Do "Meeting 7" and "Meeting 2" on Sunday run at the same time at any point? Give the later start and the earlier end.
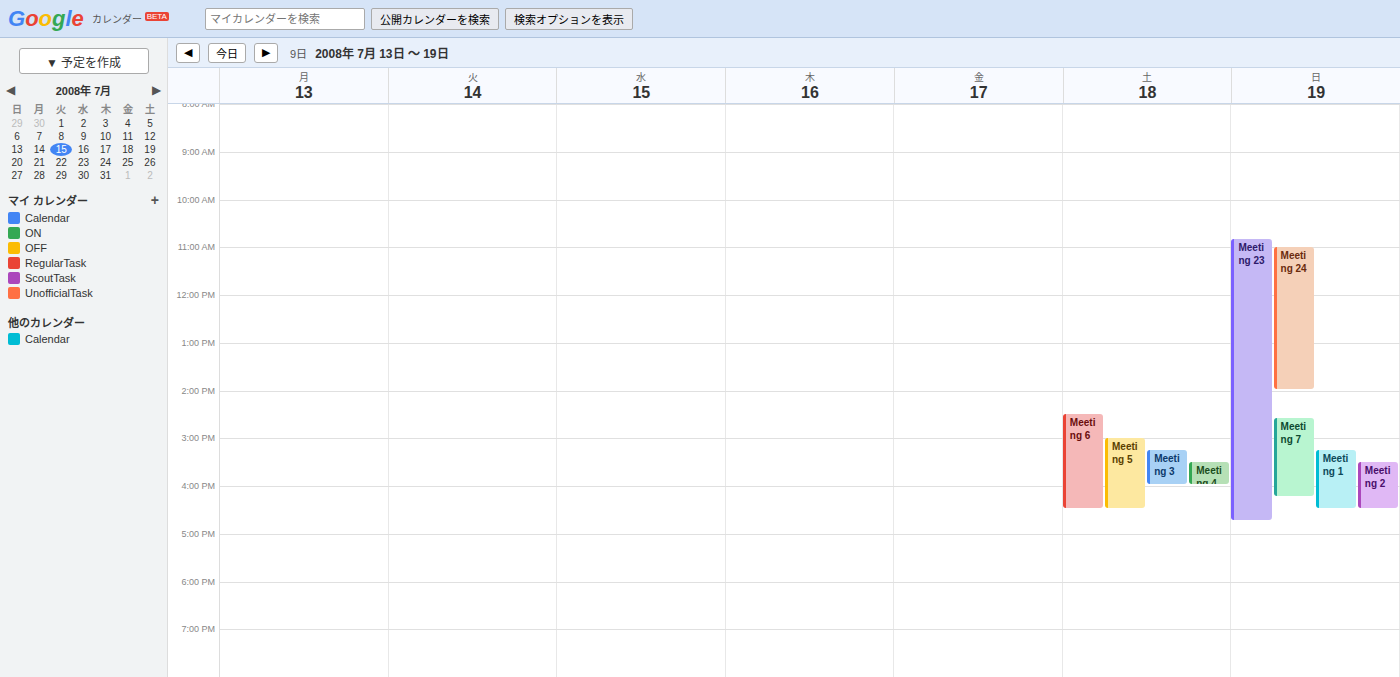
"Meeting 2" starts at 3:30 PM, before "Meeting 7" ends at 4:15 PM -- they overlap.